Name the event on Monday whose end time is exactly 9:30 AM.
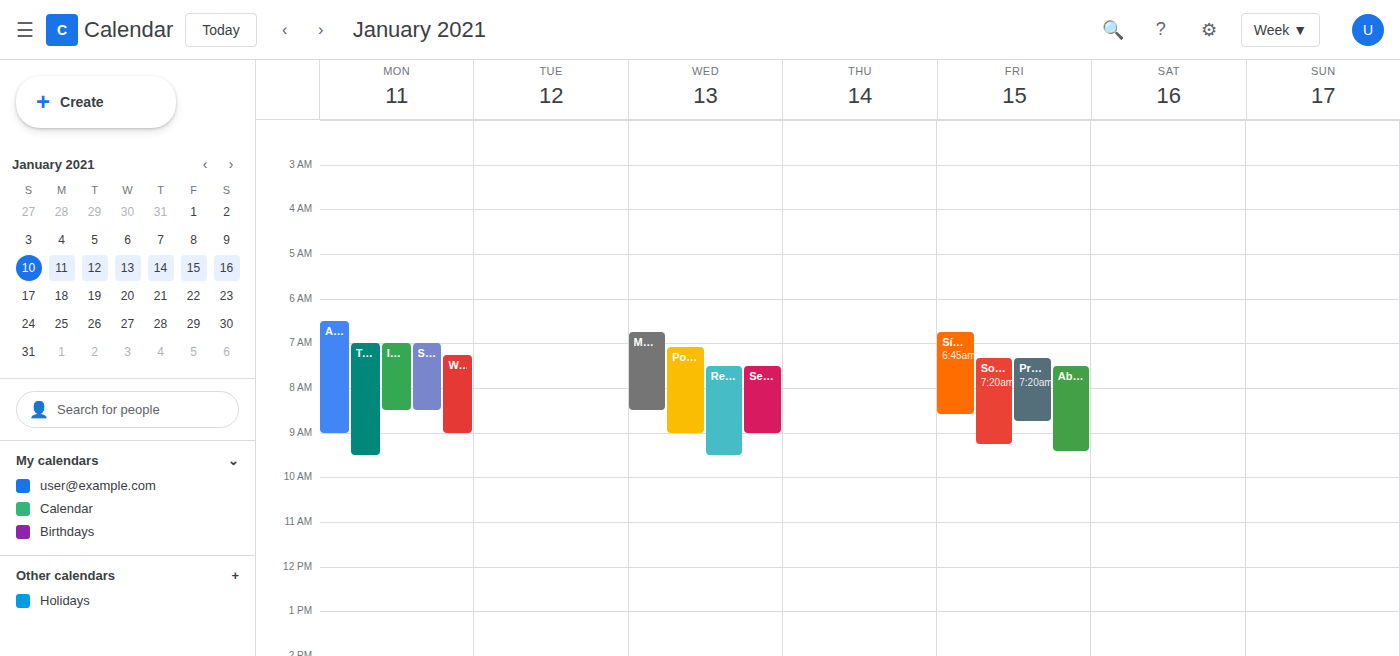
"Testování"